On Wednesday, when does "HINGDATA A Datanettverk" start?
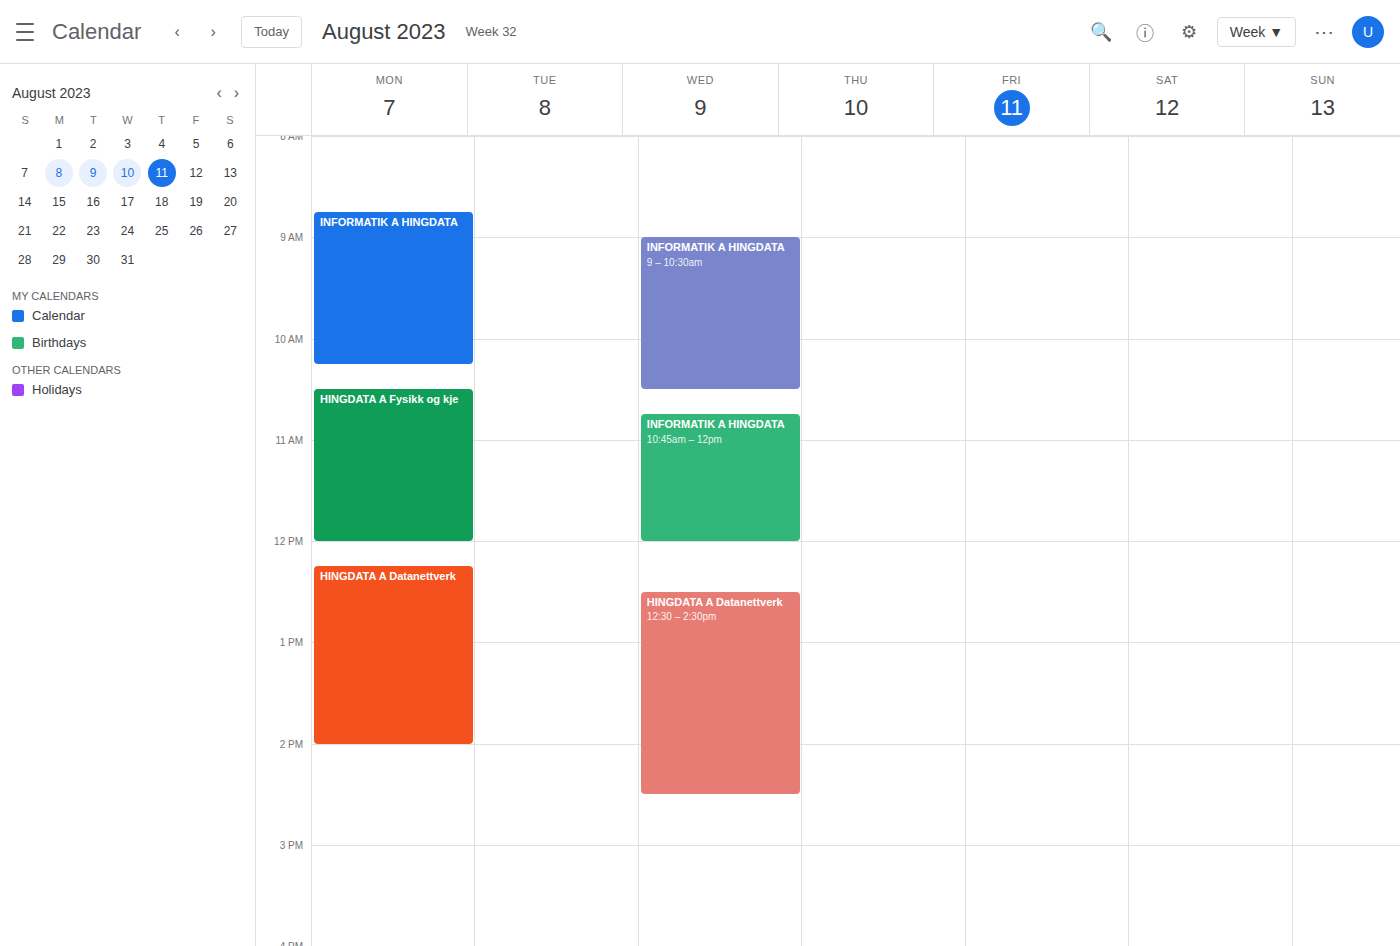
12:30 PM